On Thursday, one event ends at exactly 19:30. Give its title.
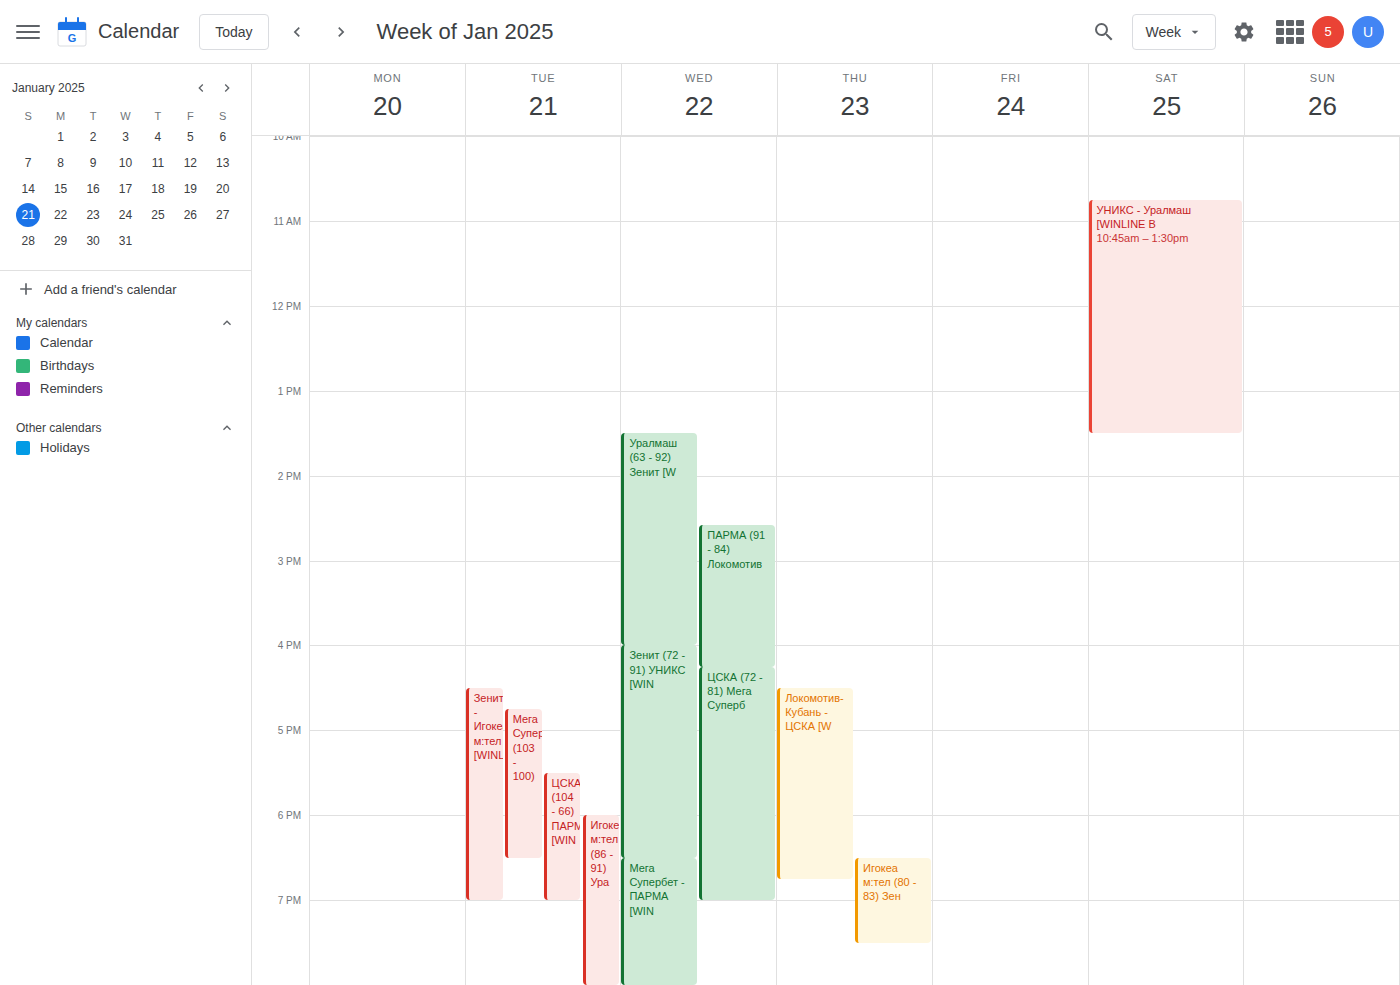
"Игокеа м:тел (80 - 83) Зен"